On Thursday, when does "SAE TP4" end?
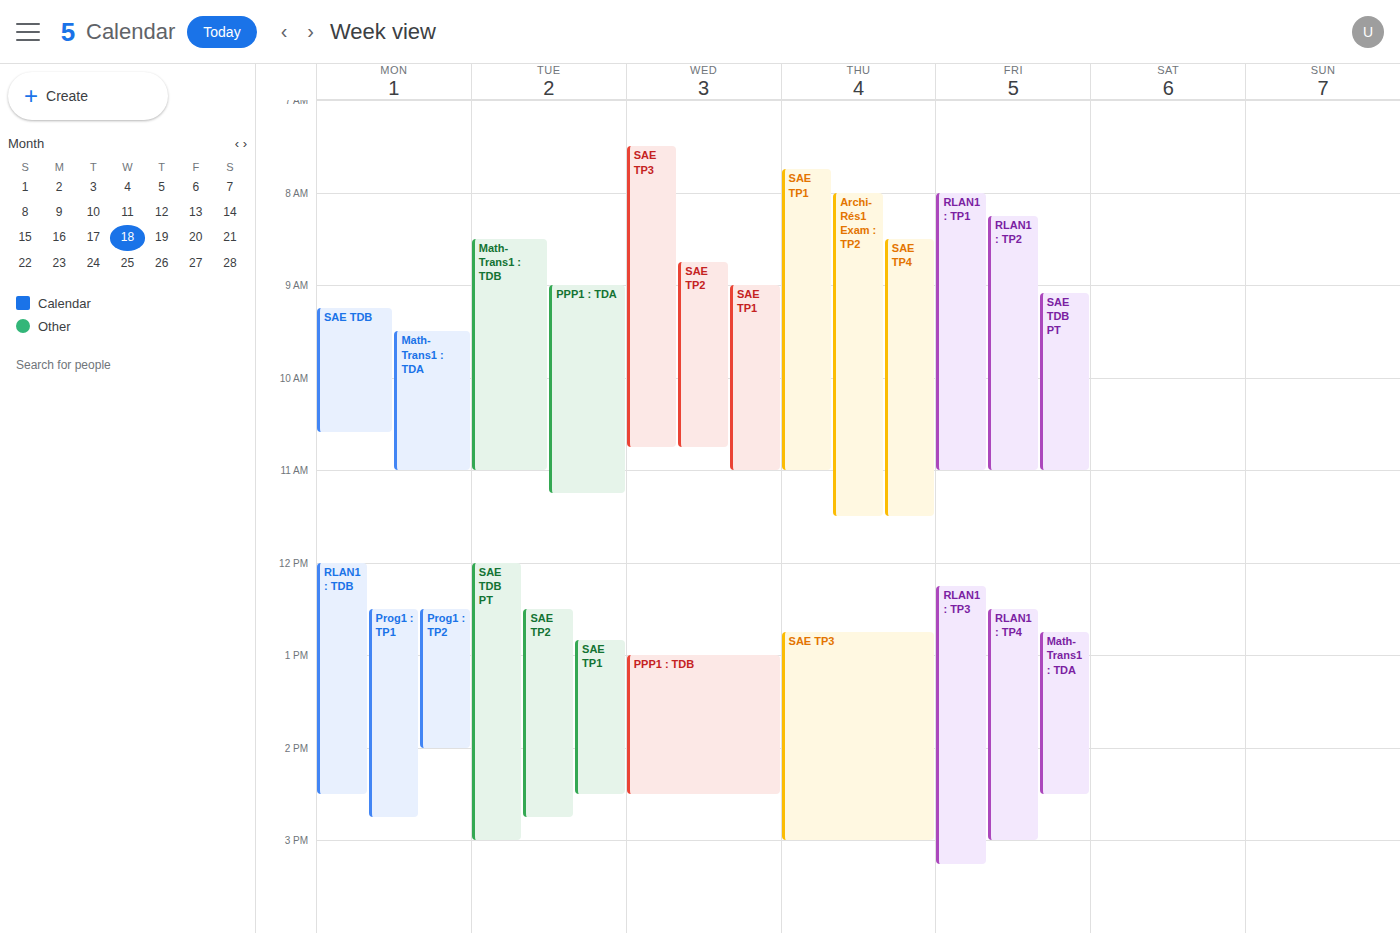
11:30 AM